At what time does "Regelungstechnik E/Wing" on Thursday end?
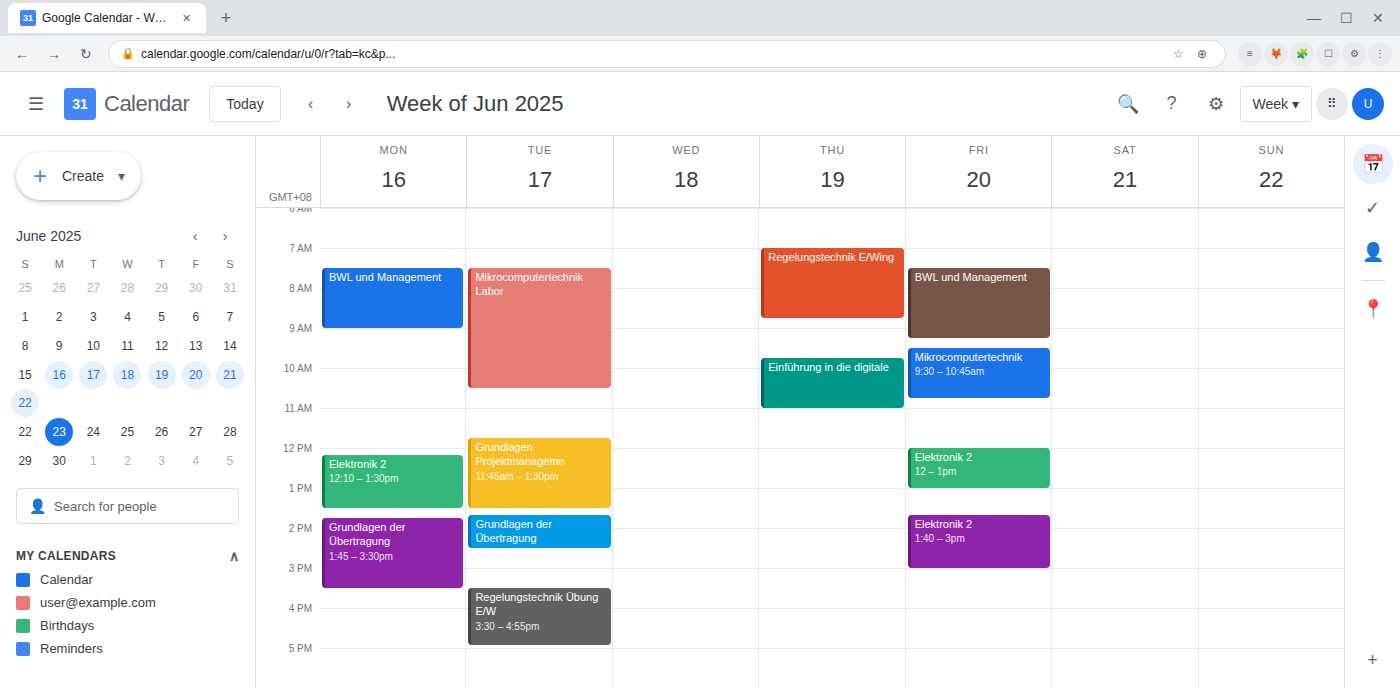
8:45 AM